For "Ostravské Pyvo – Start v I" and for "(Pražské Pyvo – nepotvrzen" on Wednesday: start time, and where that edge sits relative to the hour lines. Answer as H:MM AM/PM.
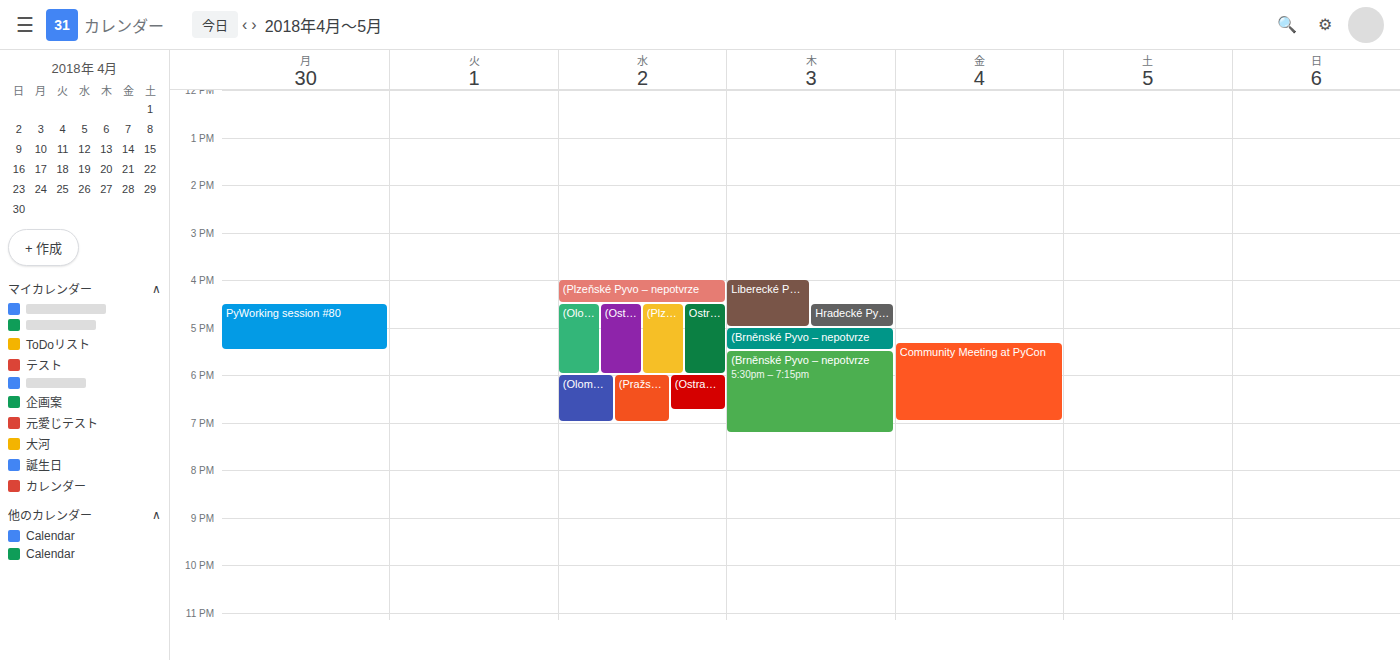
"Ostravské Pyvo – Start v I": 4:30 PM, halfway between the 4 PM and 5 PM lines. "(Pražské Pyvo – nepotvrzen": 6:00 PM, exactly on the 6 PM line.